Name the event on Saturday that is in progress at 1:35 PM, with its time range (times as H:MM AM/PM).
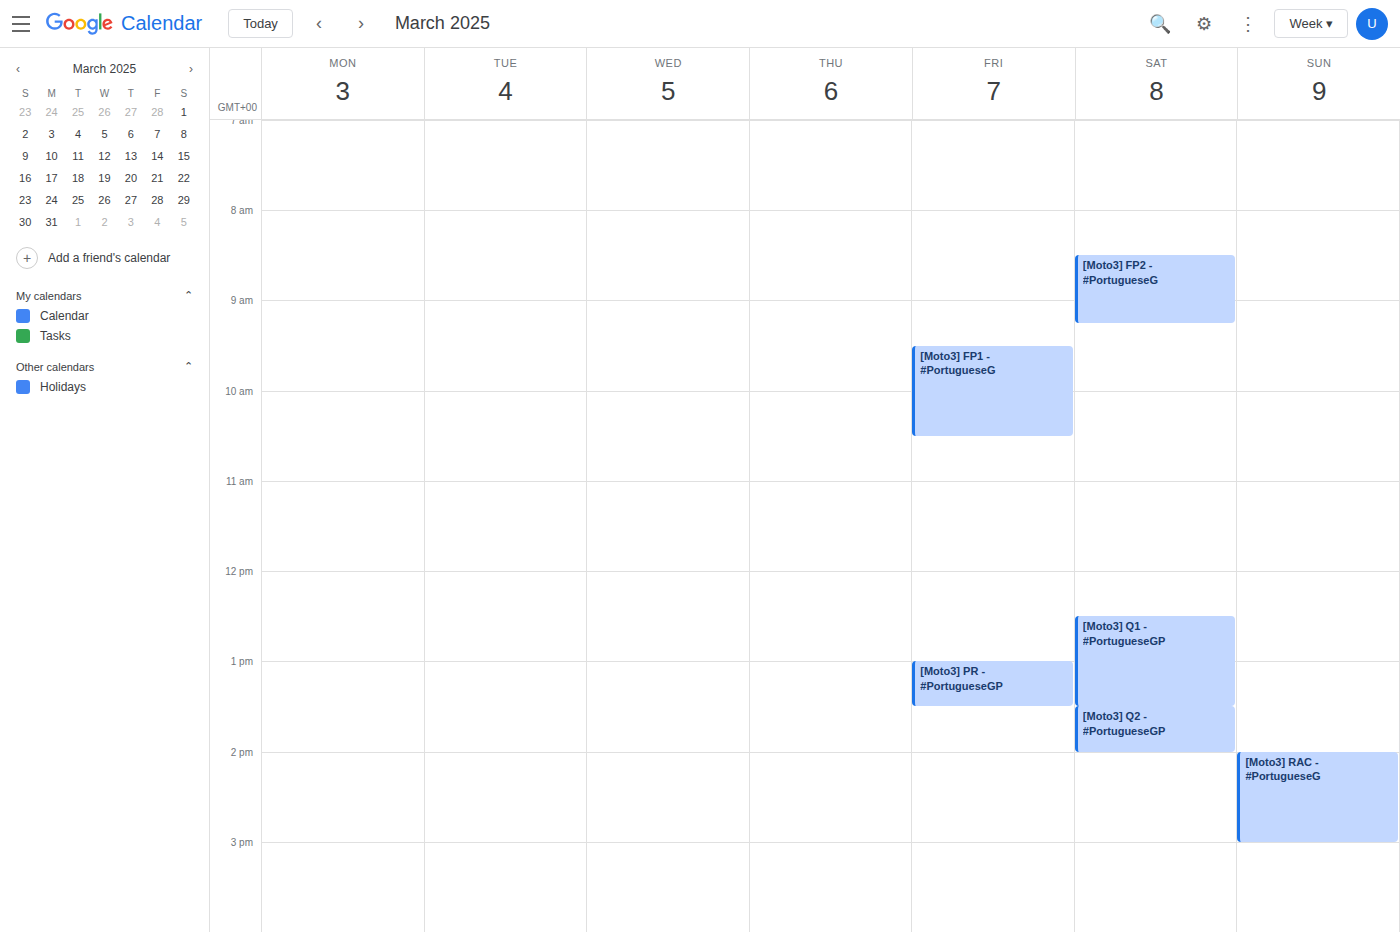
"[Moto3] Q2 - #PortugueseGP", 1:30 PM to 2:00 PM